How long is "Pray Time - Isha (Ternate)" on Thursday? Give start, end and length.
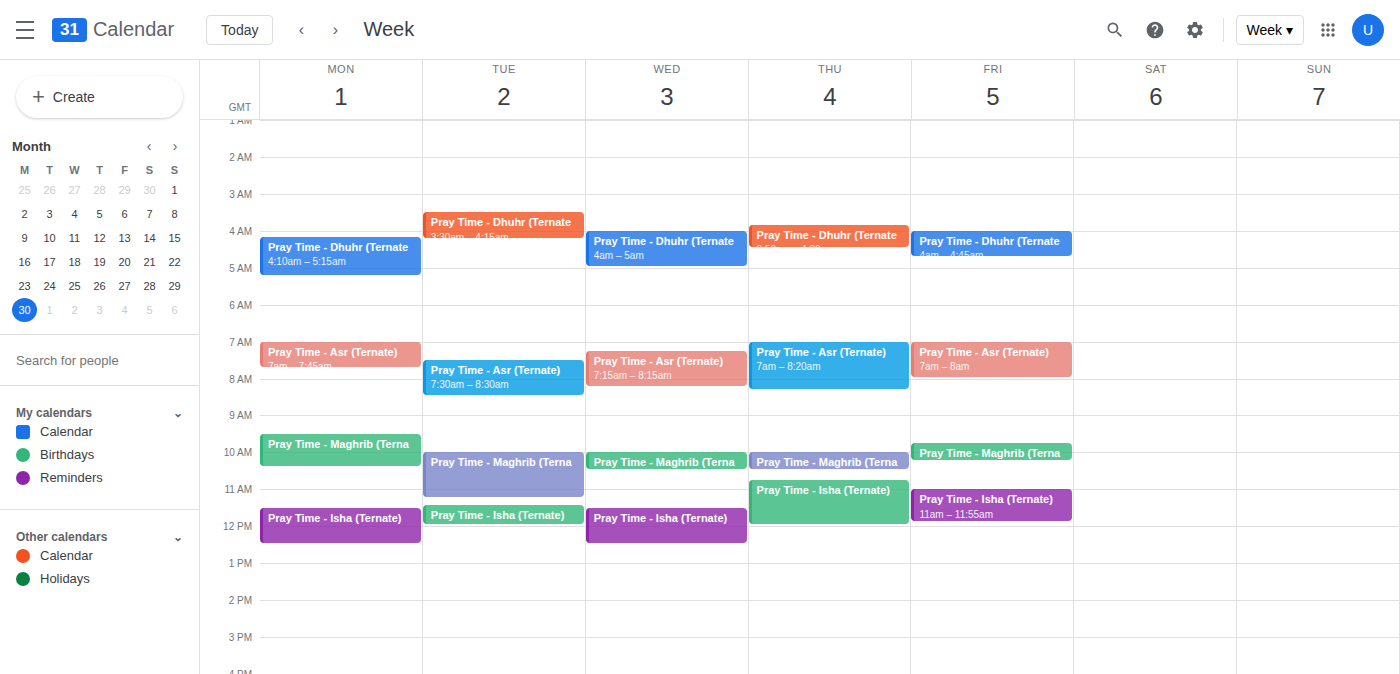
10:45 to 12:00, 1 hour 15 minutes